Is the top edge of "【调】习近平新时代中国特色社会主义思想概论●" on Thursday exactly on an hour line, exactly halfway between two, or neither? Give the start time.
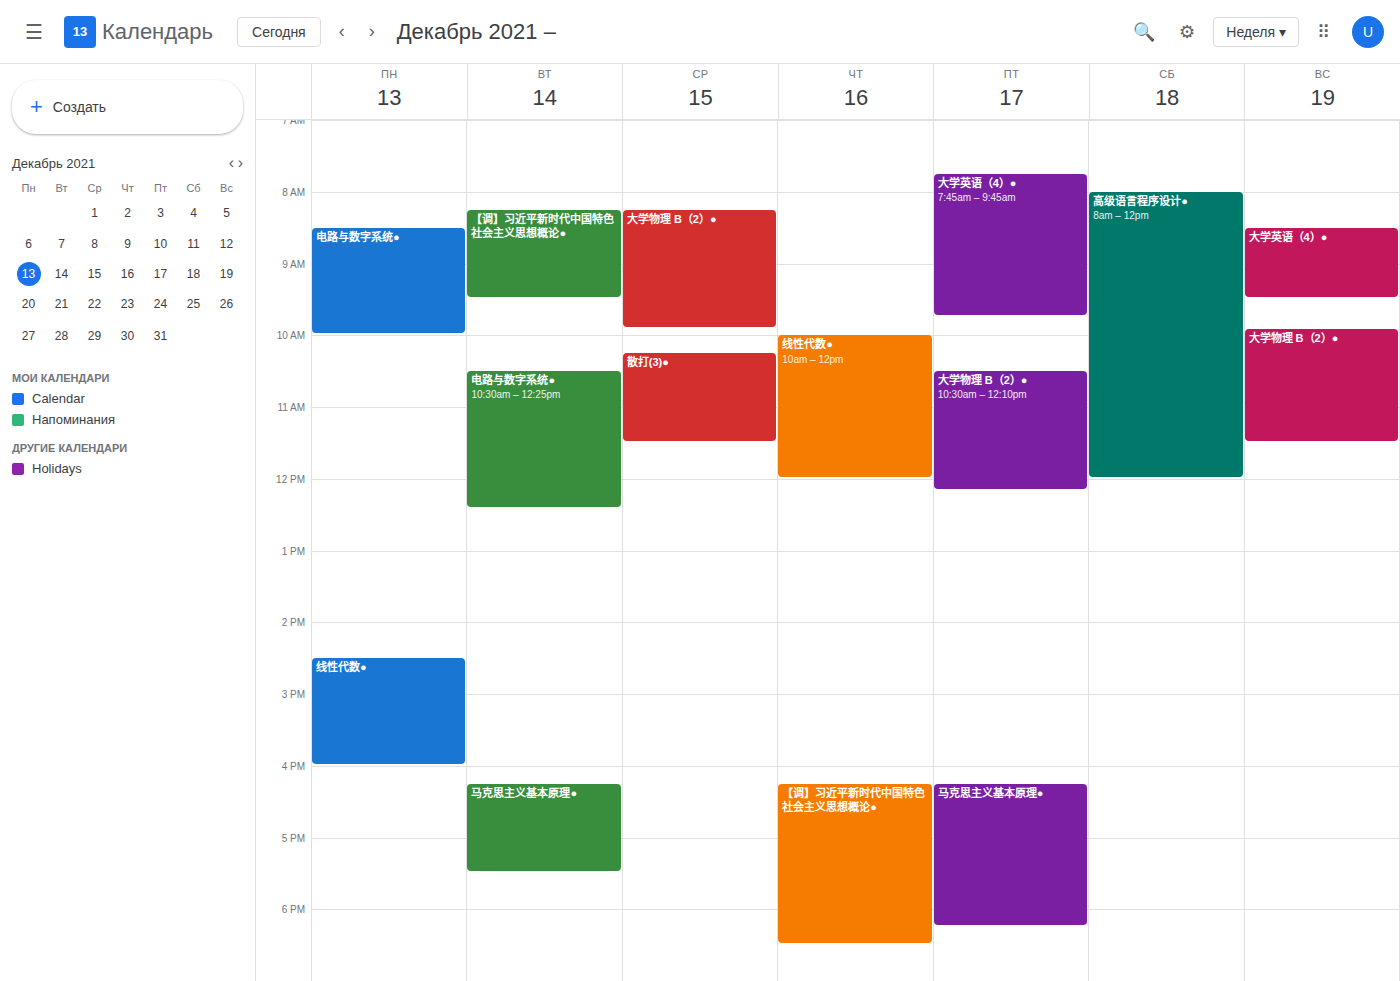
4:15 PM -- neither: a quarter of the way from the 4 PM line to the 5 PM line.